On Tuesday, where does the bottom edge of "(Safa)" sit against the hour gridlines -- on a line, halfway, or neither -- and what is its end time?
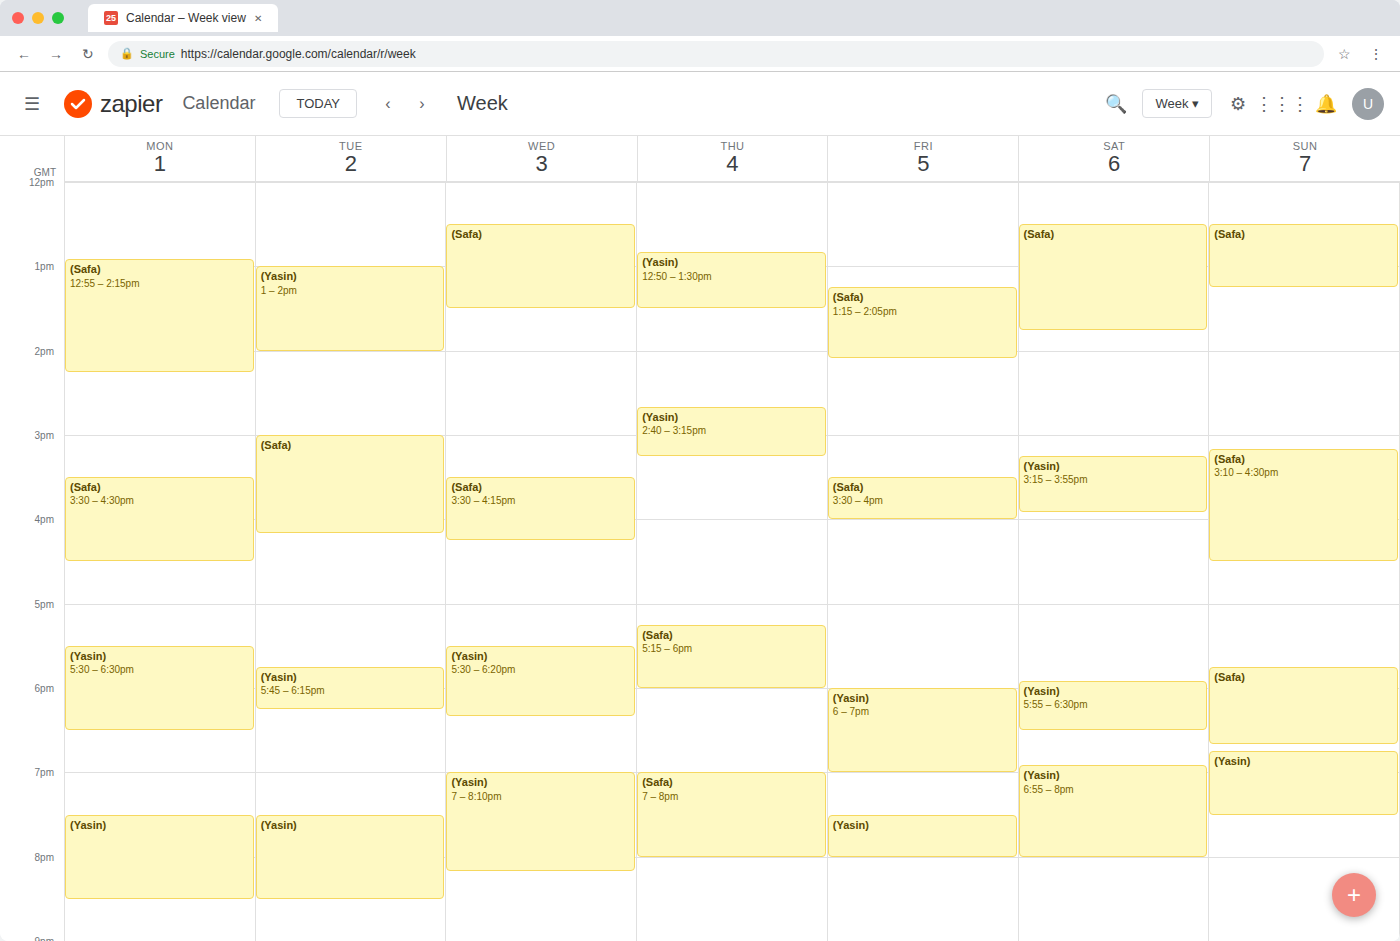
16:10 -- neither: 10 minutes below the 16:00 line and 50 minutes above the 17:00 line.